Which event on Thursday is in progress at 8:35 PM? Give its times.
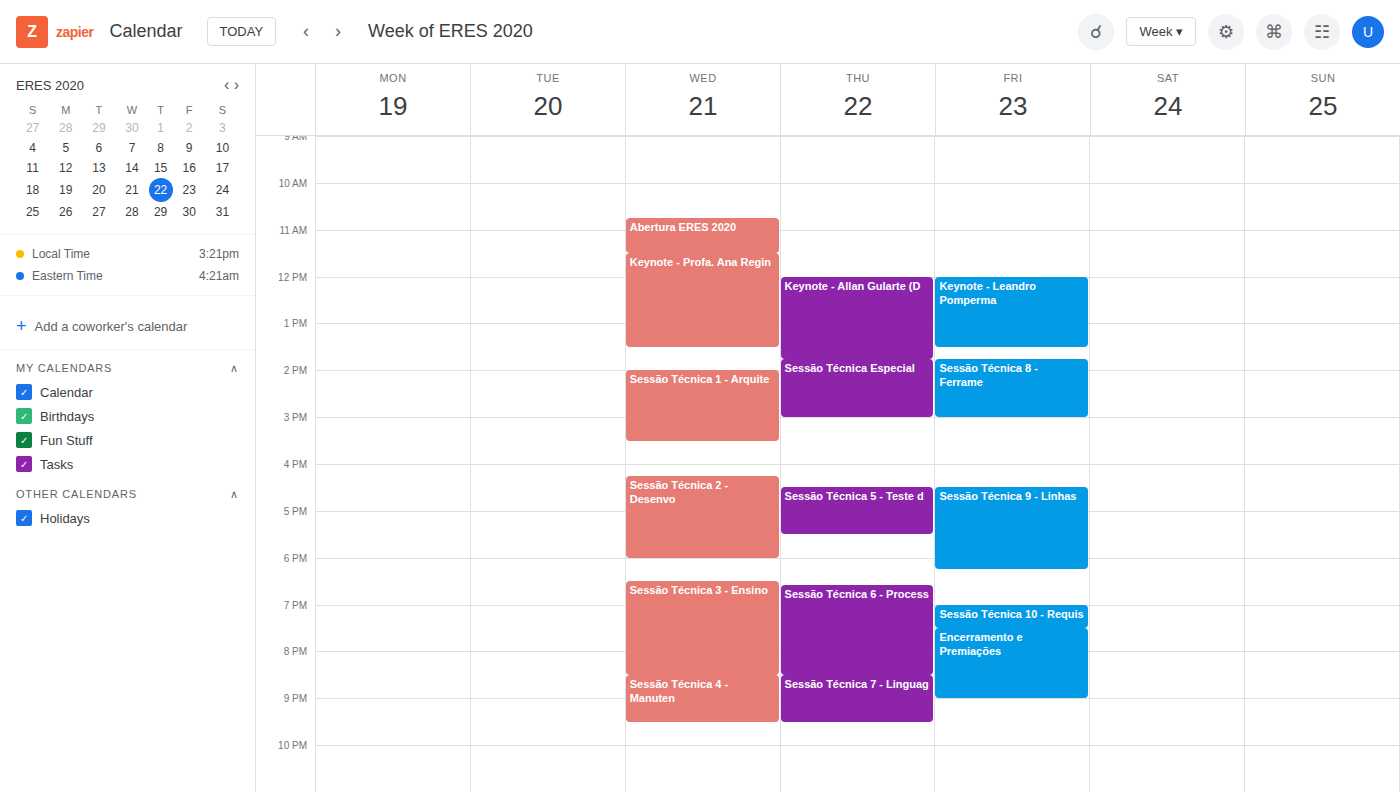
"Sessão Técnica 7 - Linguag", 8:30 PM to 9:30 PM